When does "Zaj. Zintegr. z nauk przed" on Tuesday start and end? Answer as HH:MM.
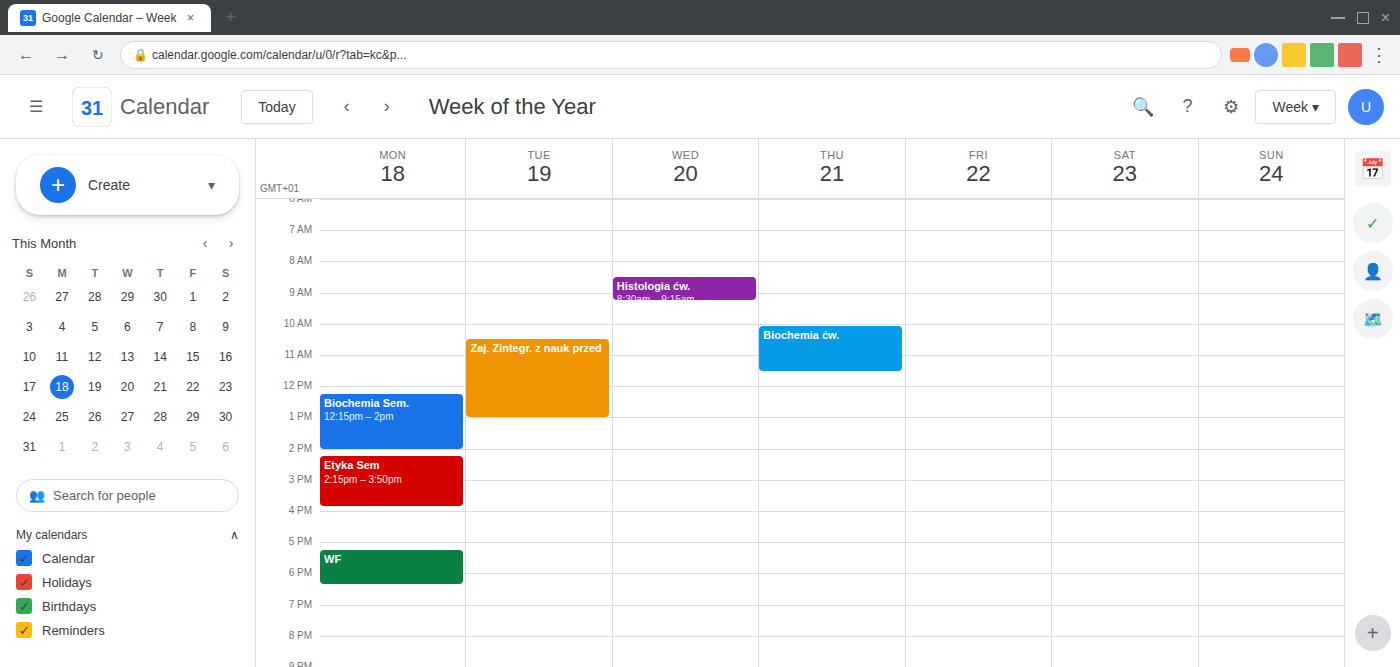
10:30 to 13:00